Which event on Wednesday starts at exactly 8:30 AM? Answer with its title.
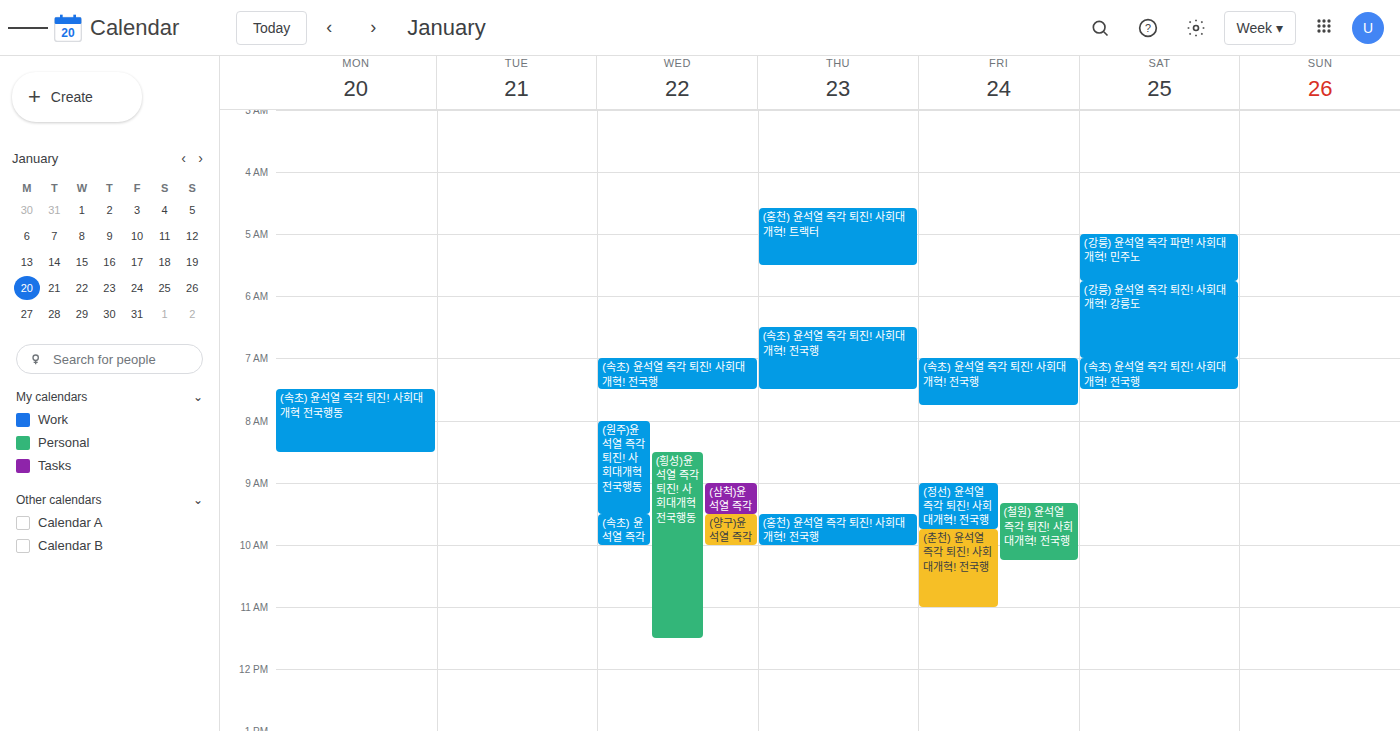
"(횡성)윤석열 즉각퇴진! 사회대개혁 전국행동"